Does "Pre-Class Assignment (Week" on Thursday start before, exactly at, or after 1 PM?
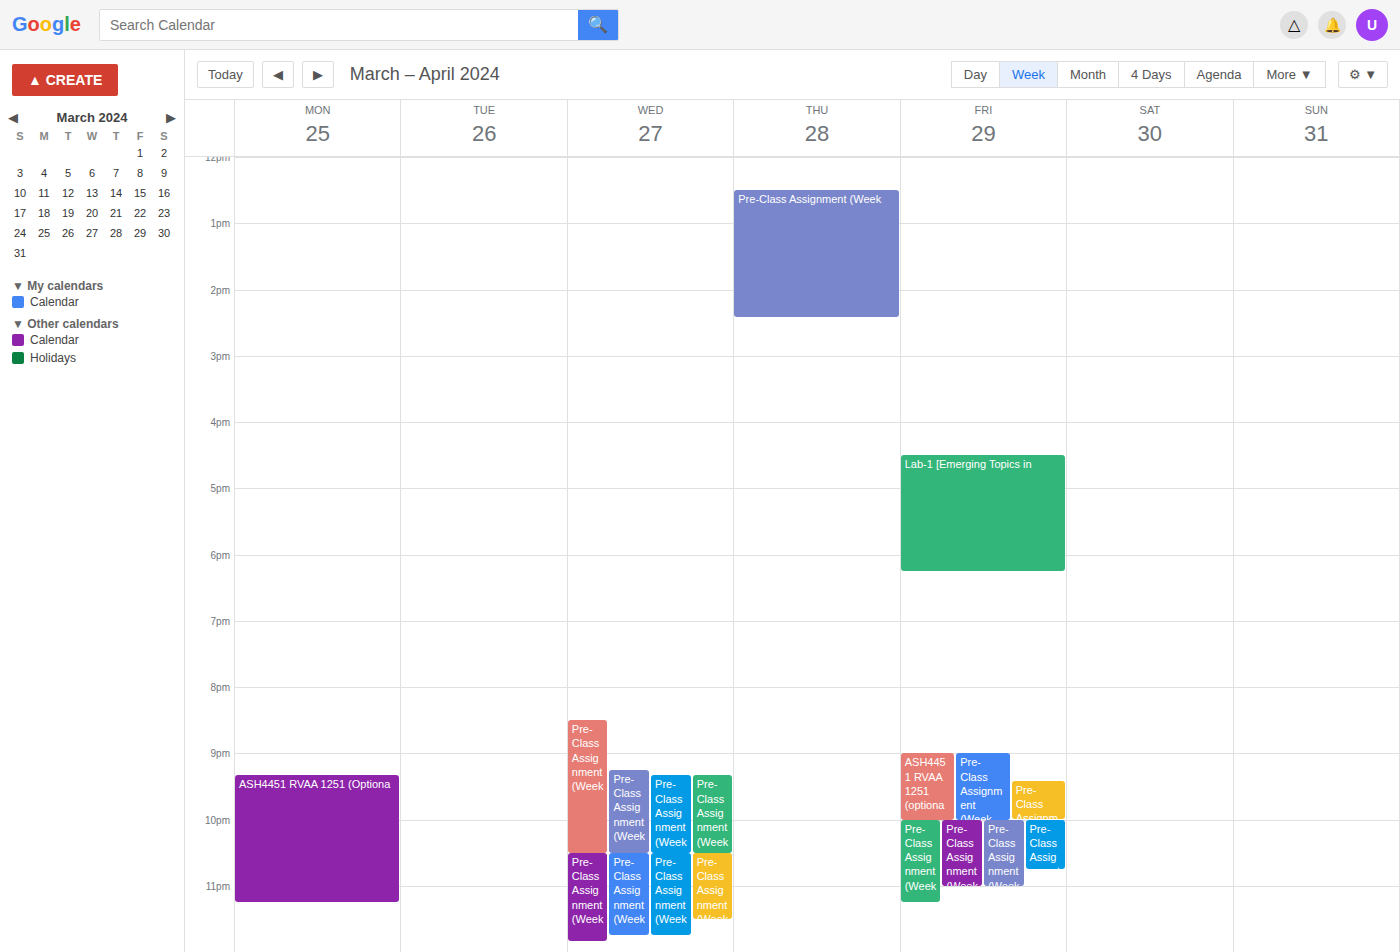
12:30 PM -- before 1 PM, 30 minutes above the 1 PM line.